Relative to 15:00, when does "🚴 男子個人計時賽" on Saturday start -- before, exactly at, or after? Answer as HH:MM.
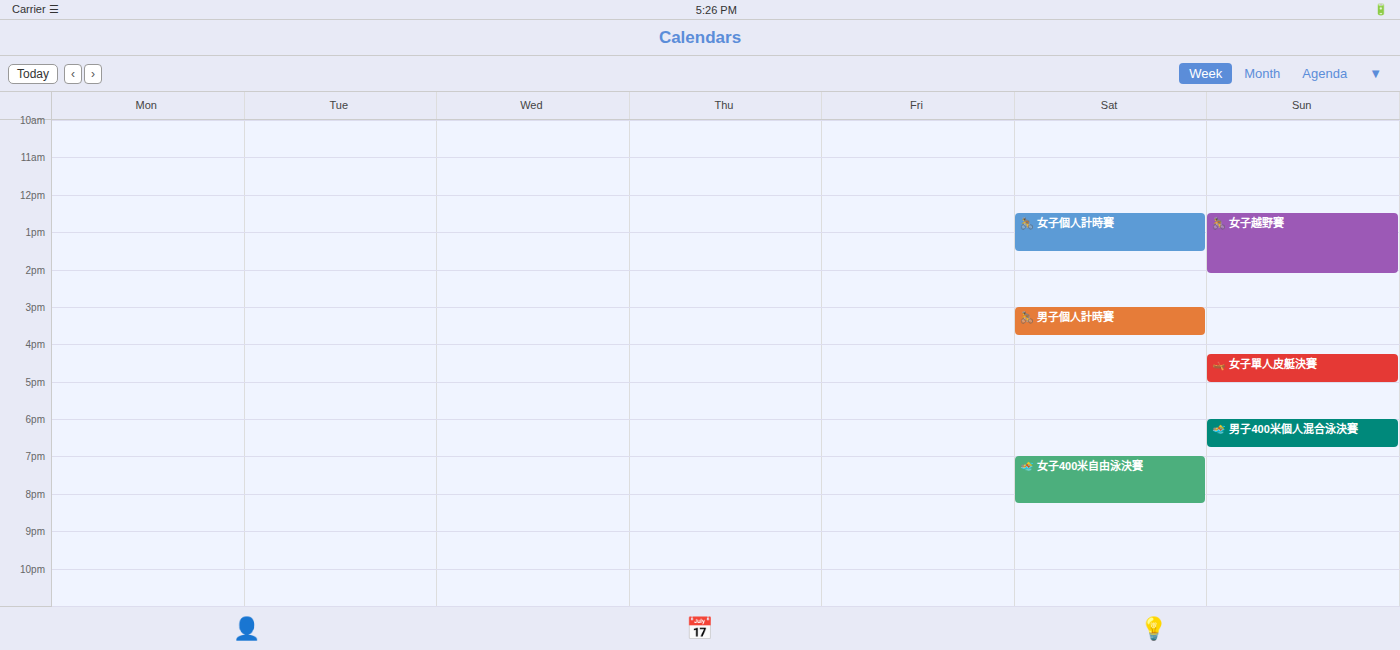
15:00 -- exactly at 15:00, on the 15:00 line.